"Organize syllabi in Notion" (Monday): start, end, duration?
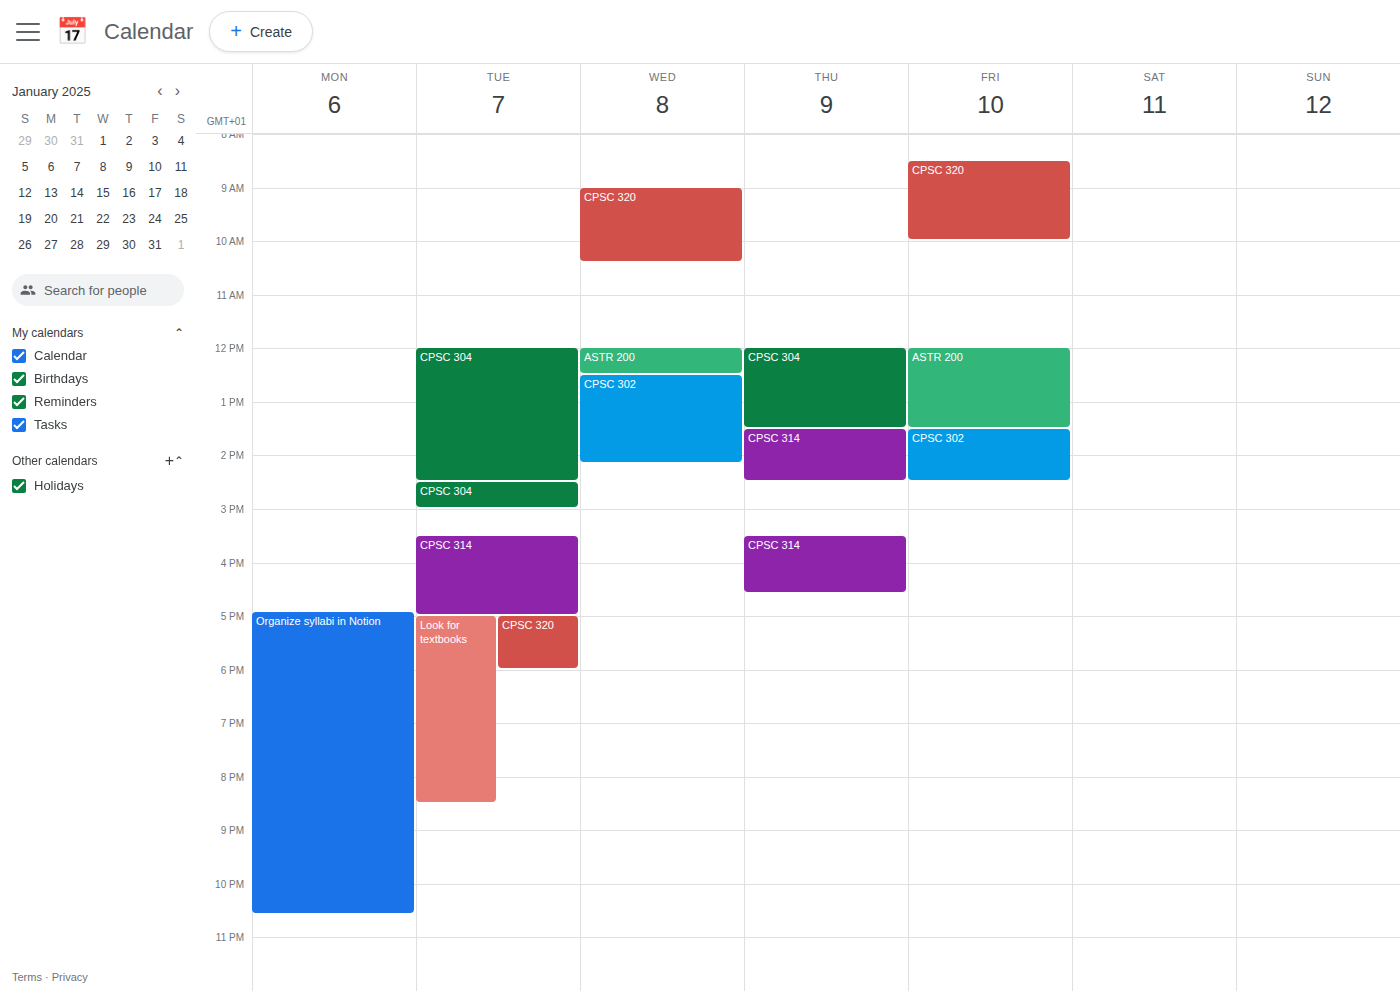
4:55 PM to 10:35 PM, 5 hours 40 minutes